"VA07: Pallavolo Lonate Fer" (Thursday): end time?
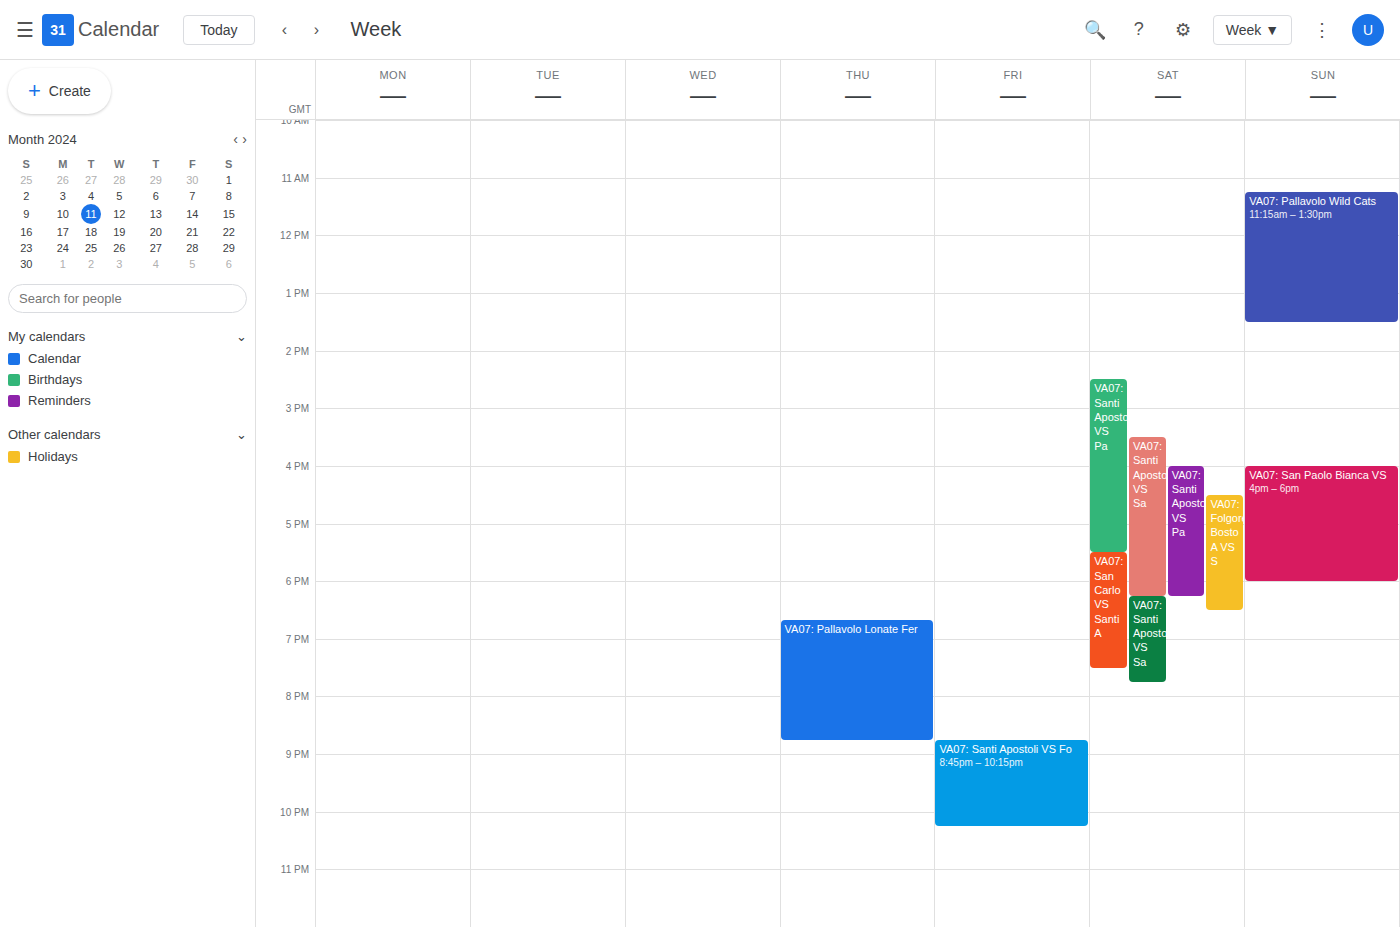
8:45 PM